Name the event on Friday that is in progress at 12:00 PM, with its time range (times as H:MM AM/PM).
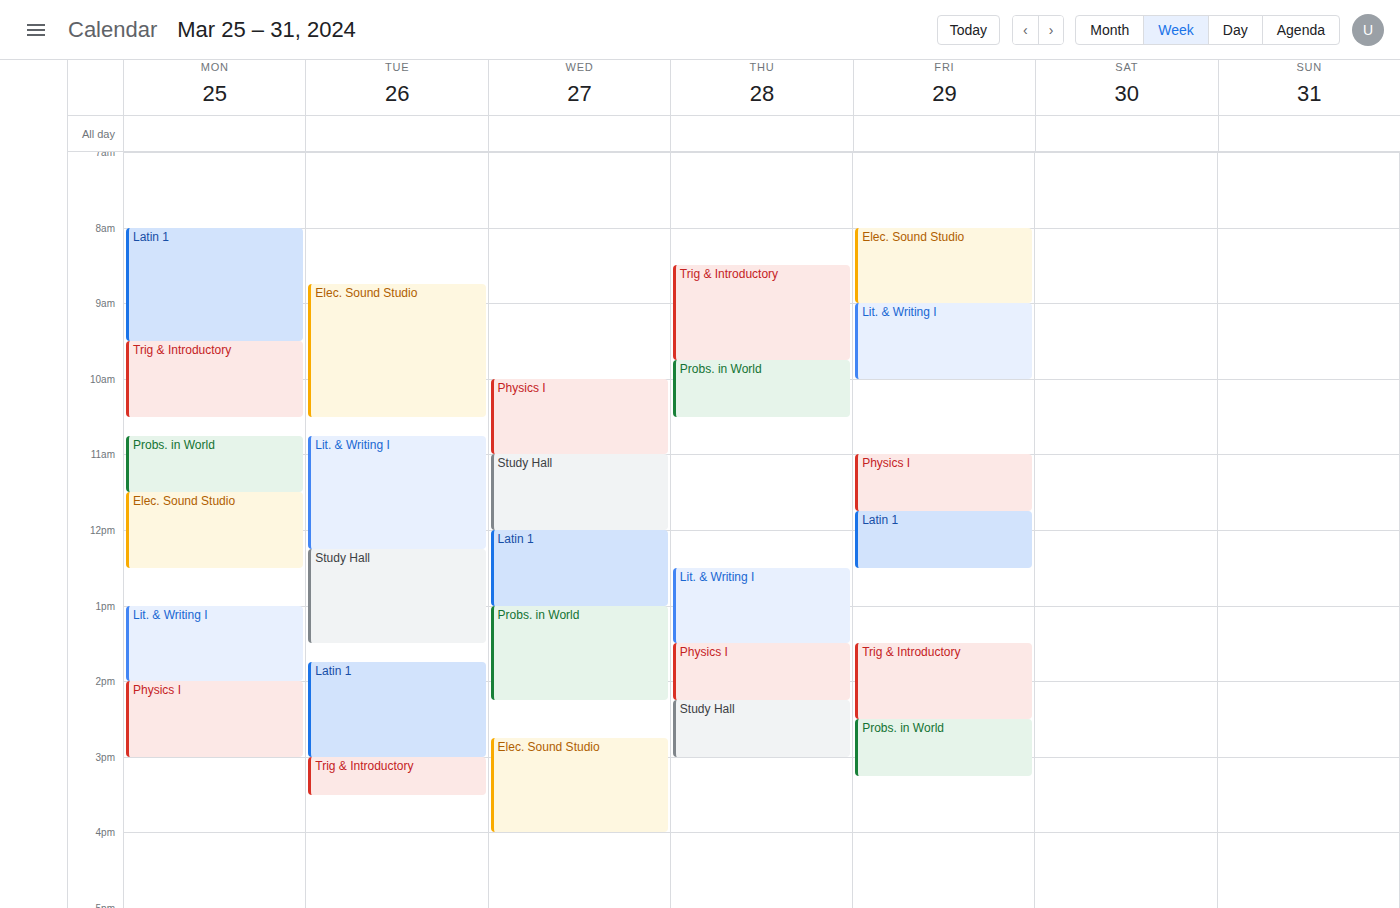
"Latin 1", 11:45 AM to 12:30 PM